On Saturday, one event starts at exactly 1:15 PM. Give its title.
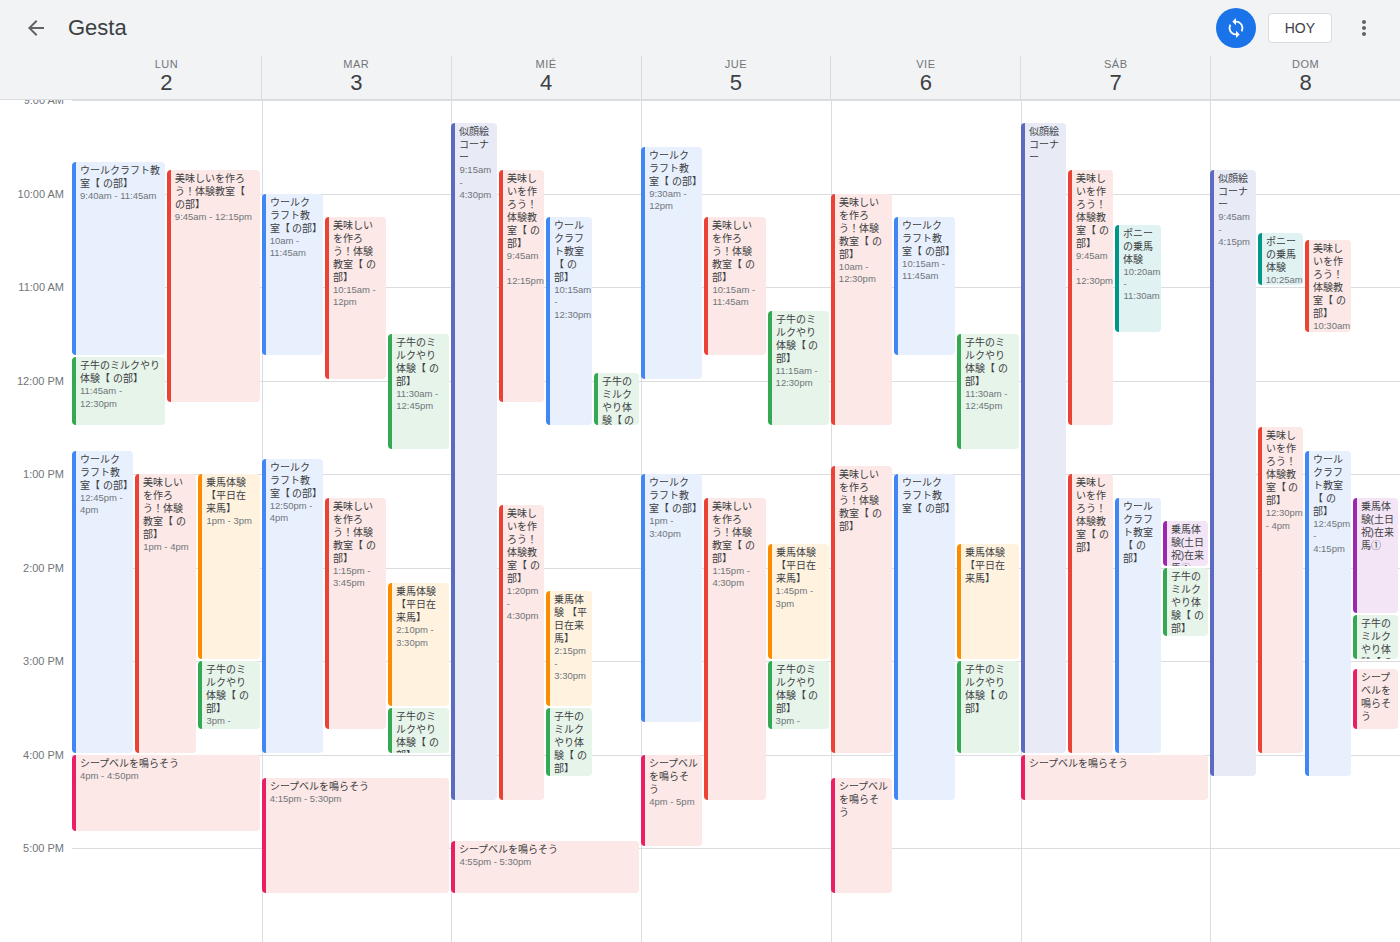
"ウールクラフト教室【 の部】"